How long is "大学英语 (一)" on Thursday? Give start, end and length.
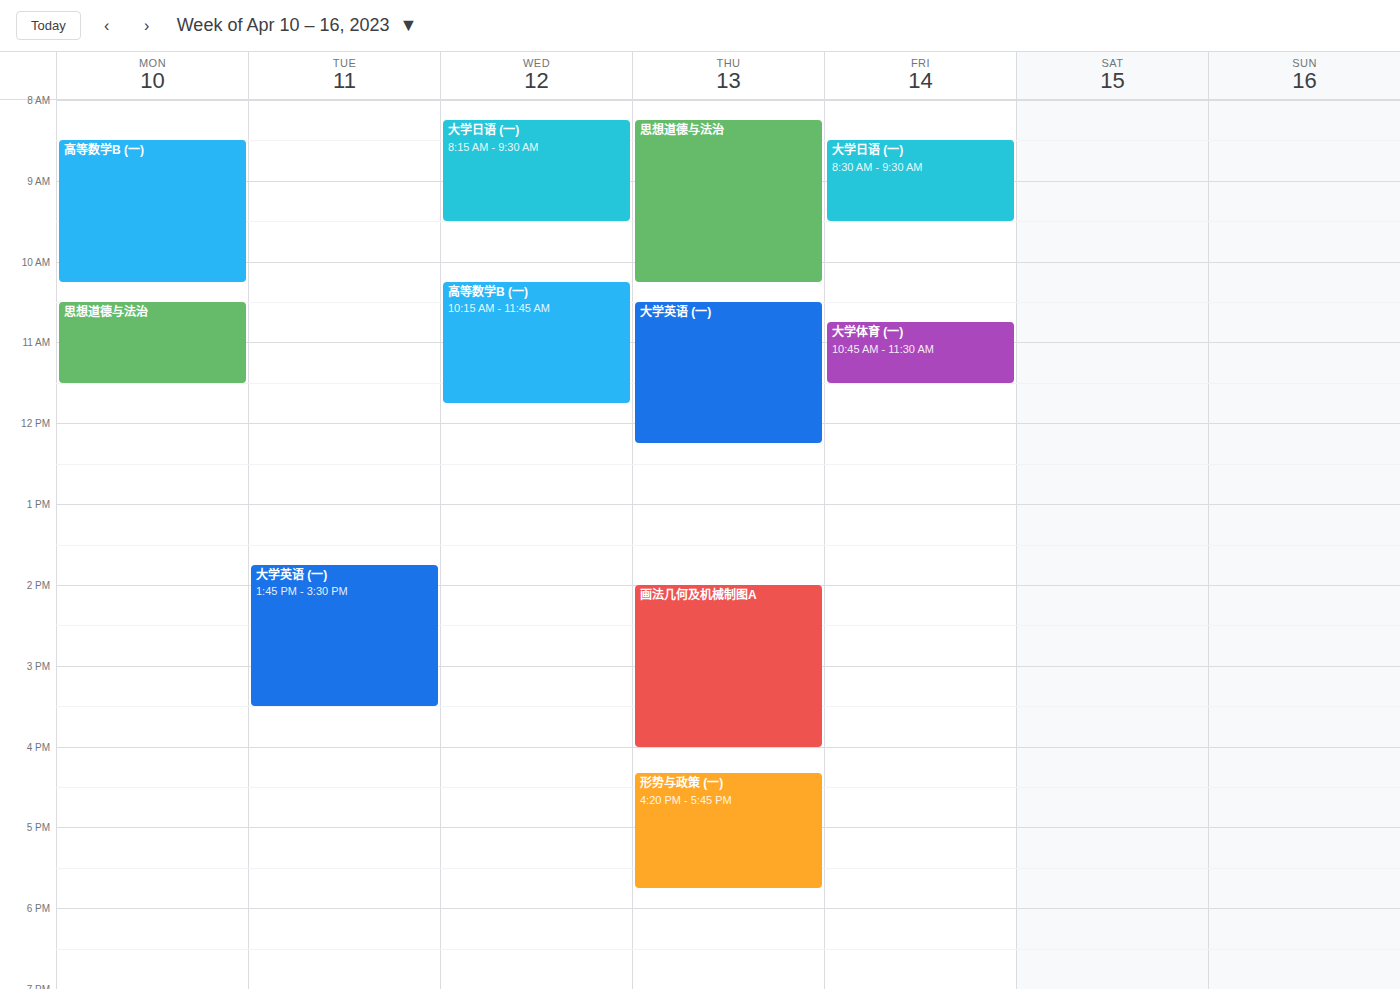
10:30 AM to 12:15 PM, 1 hour 45 minutes